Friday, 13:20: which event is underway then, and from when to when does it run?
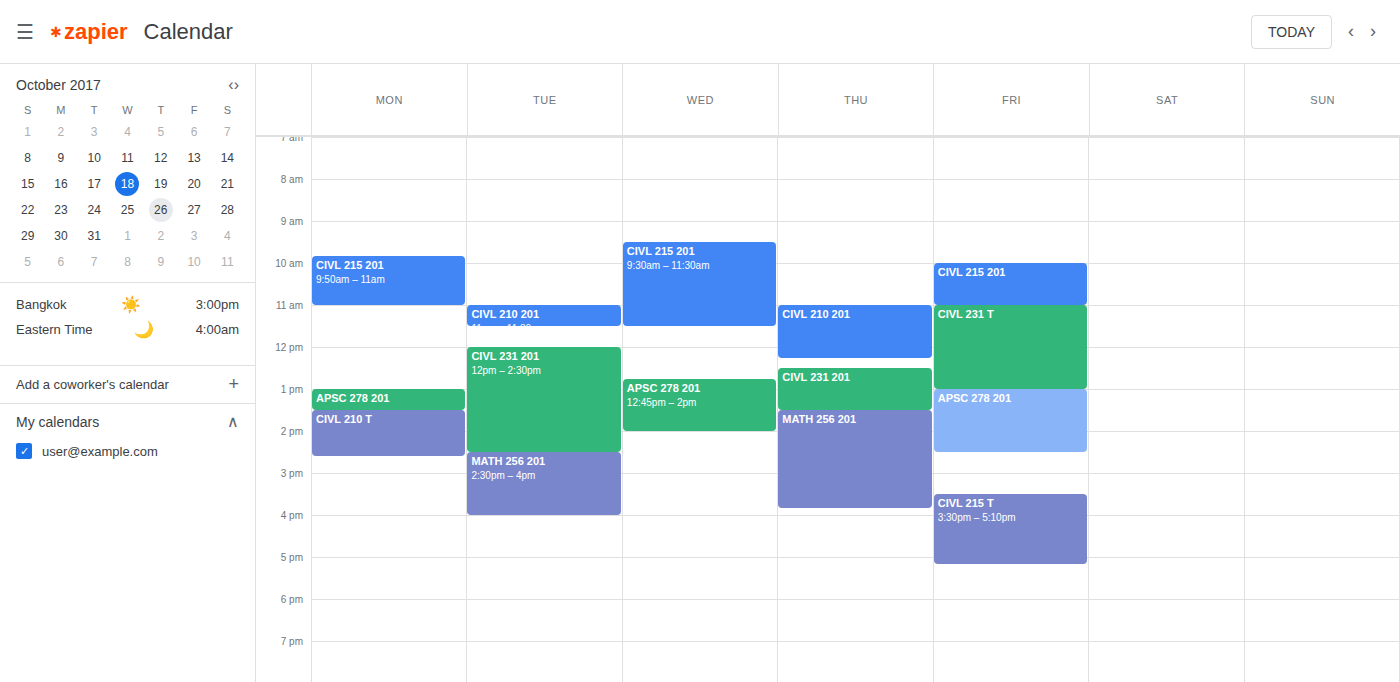
"APSC 278 201", 13:00 to 14:30